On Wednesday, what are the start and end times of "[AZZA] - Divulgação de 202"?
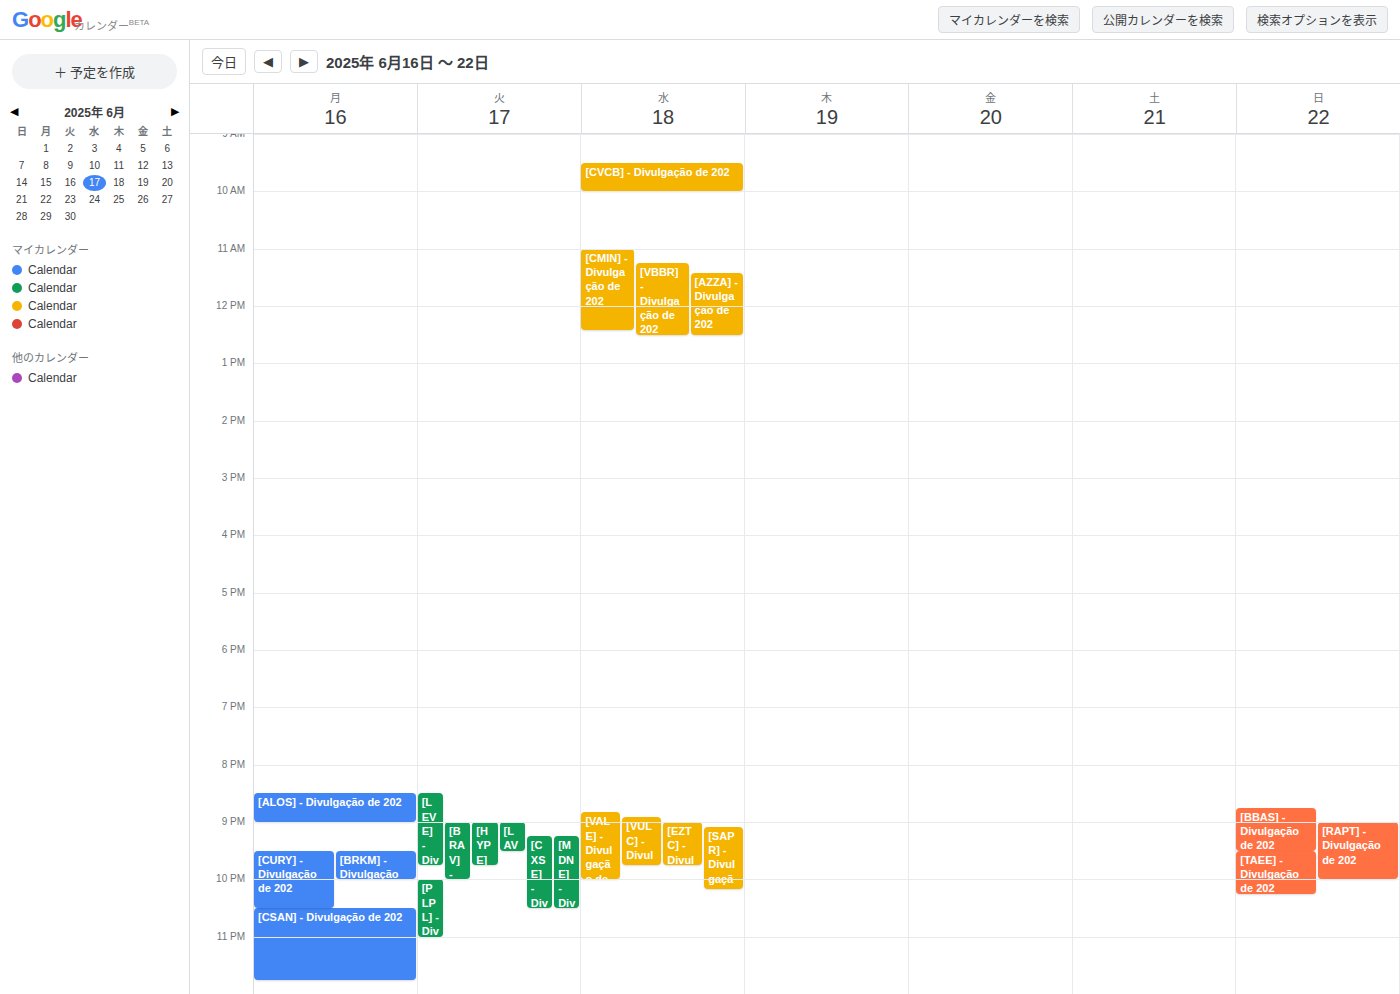
11:25 to 12:30